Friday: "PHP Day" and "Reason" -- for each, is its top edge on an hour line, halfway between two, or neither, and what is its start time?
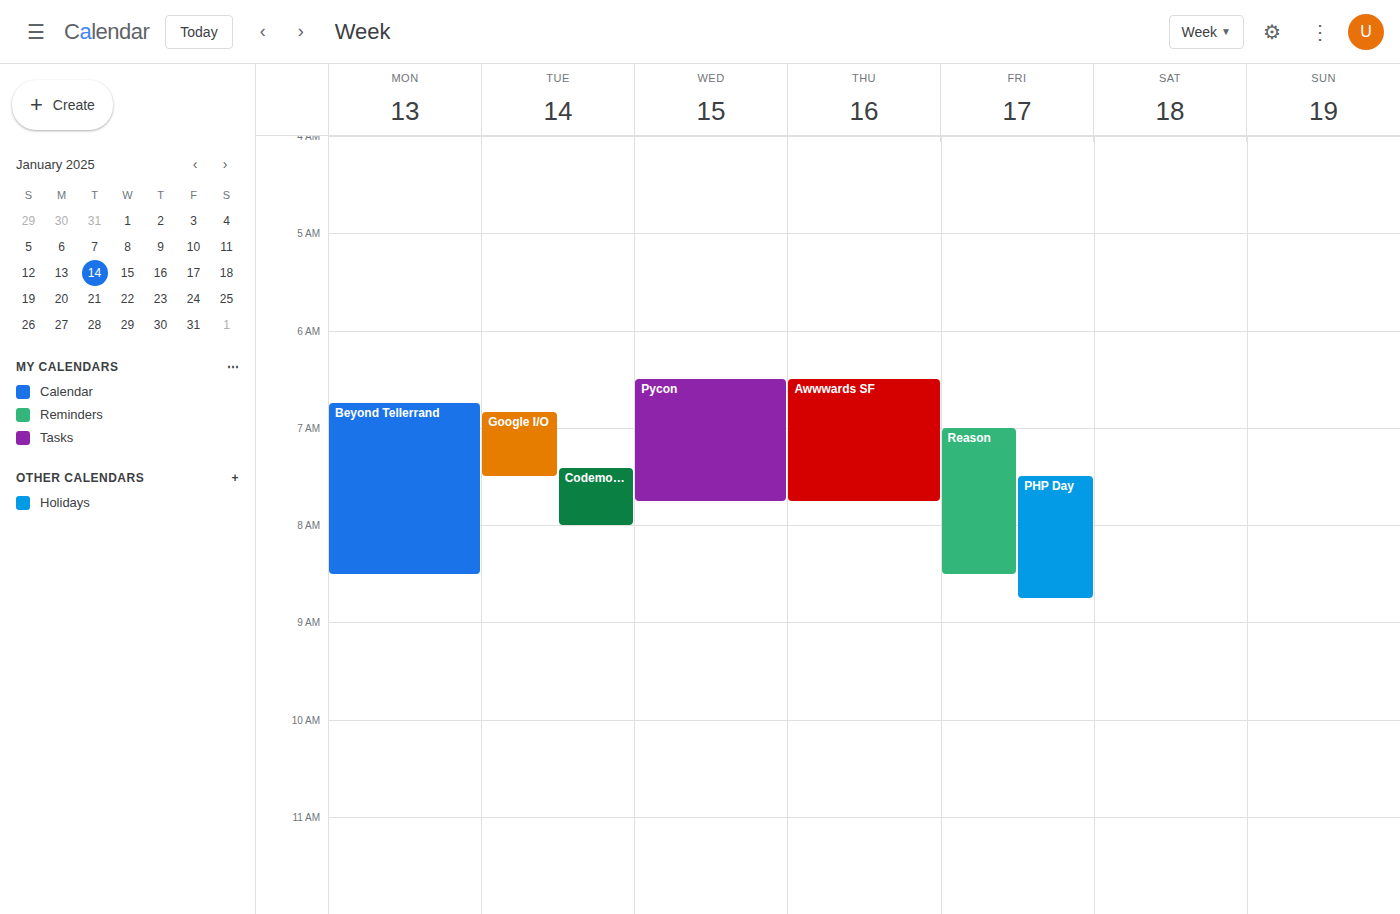
"PHP Day": 7:30 AM, halfway between the 7 AM and 8 AM lines. "Reason": 7:00 AM, exactly on the 7 AM line.